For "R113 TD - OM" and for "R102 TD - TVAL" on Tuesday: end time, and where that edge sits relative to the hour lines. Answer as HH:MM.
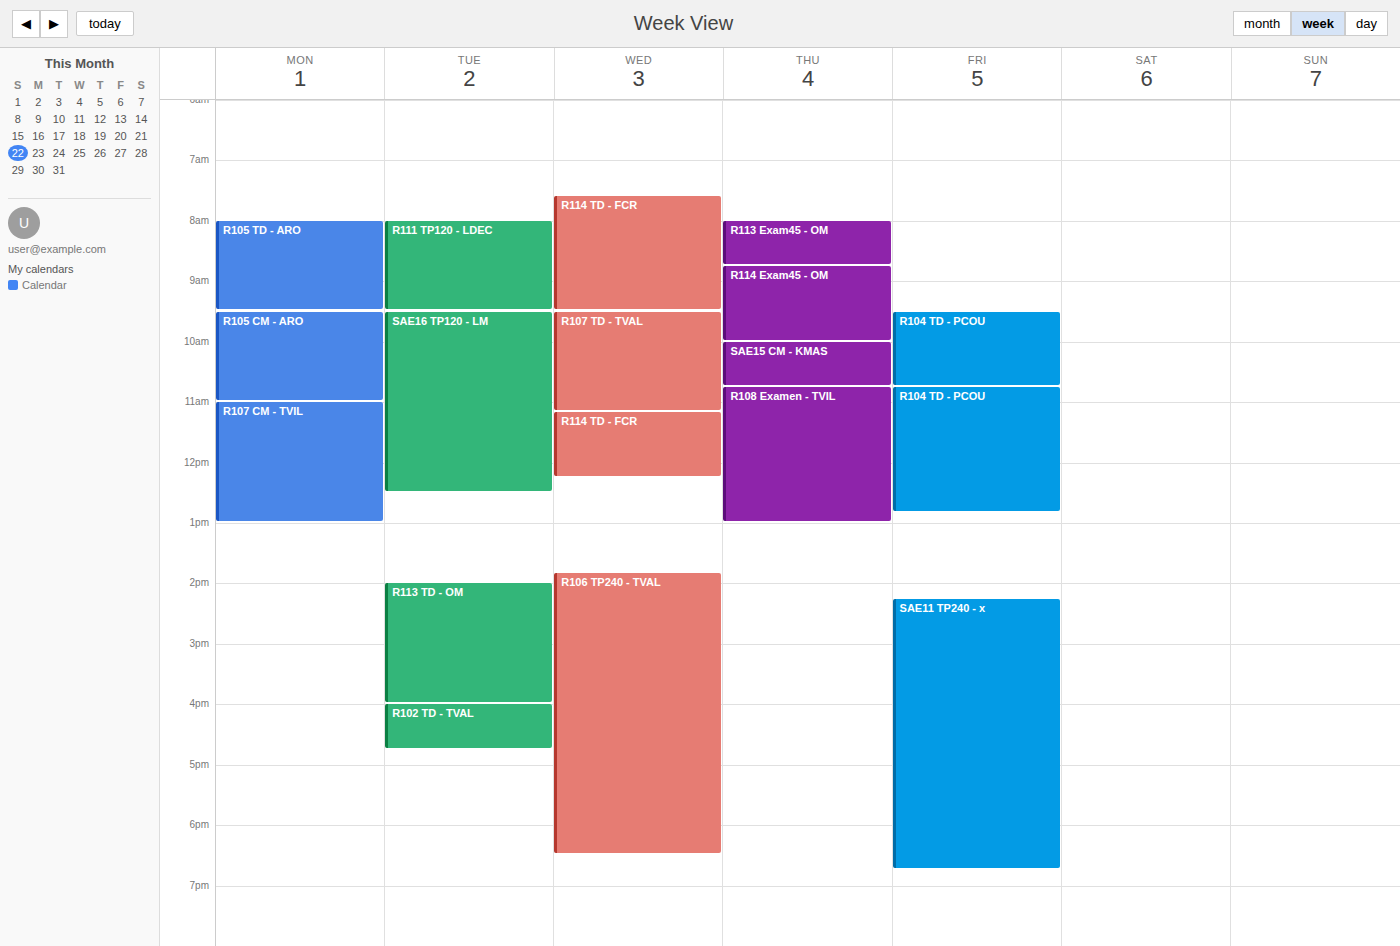
"R113 TD - OM": 16:00, exactly on the 16:00 line. "R102 TD - TVAL": 16:45, neither: three quarters of the way from the 16:00 line to the 17:00 line.